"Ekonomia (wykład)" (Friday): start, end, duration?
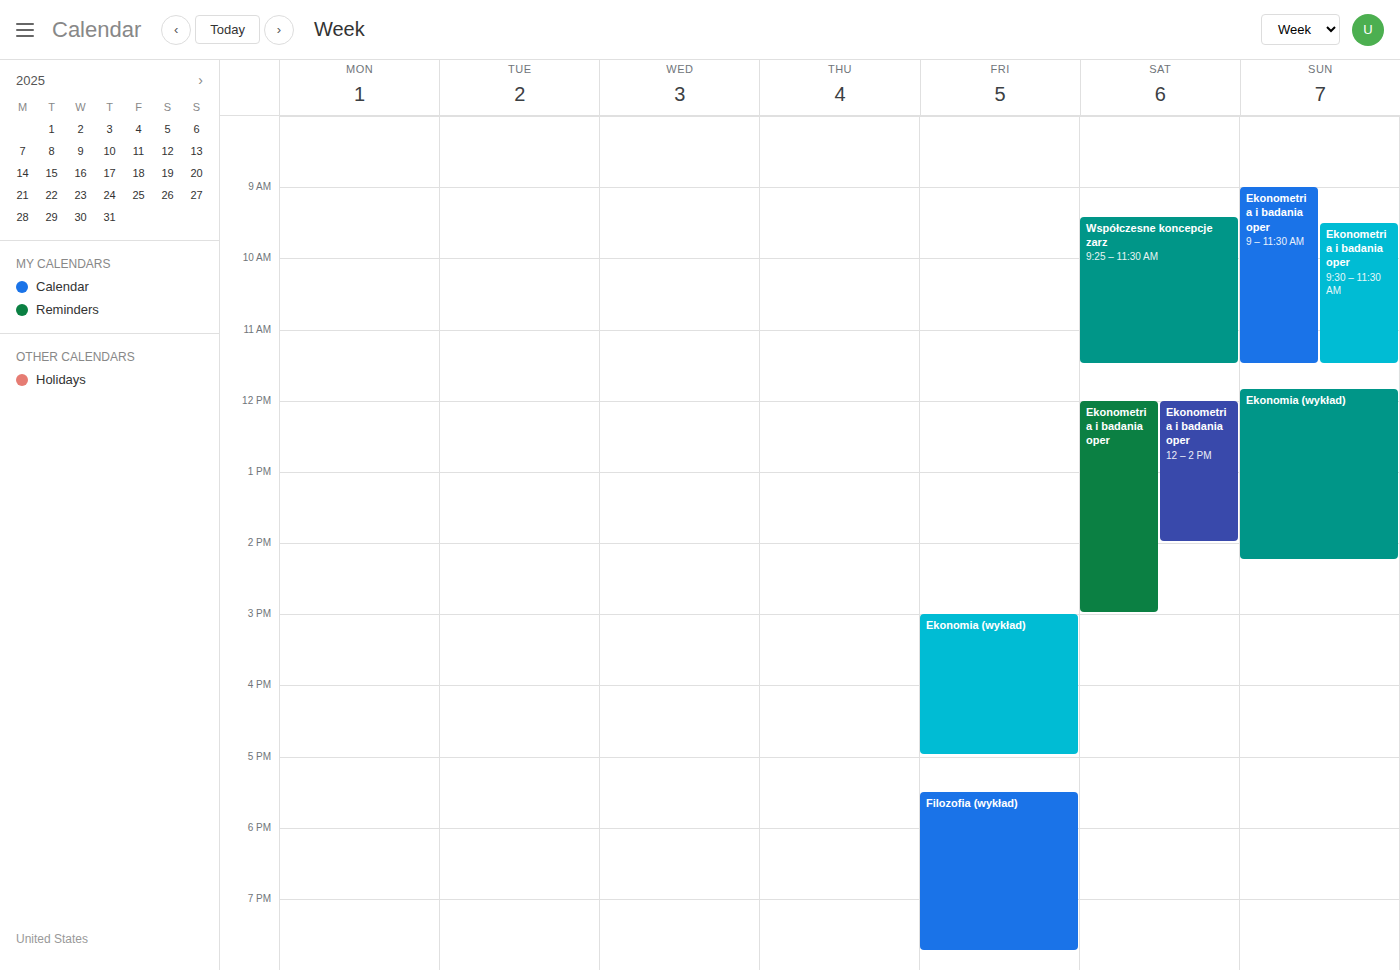
3:00 PM to 5:00 PM, 2 hours